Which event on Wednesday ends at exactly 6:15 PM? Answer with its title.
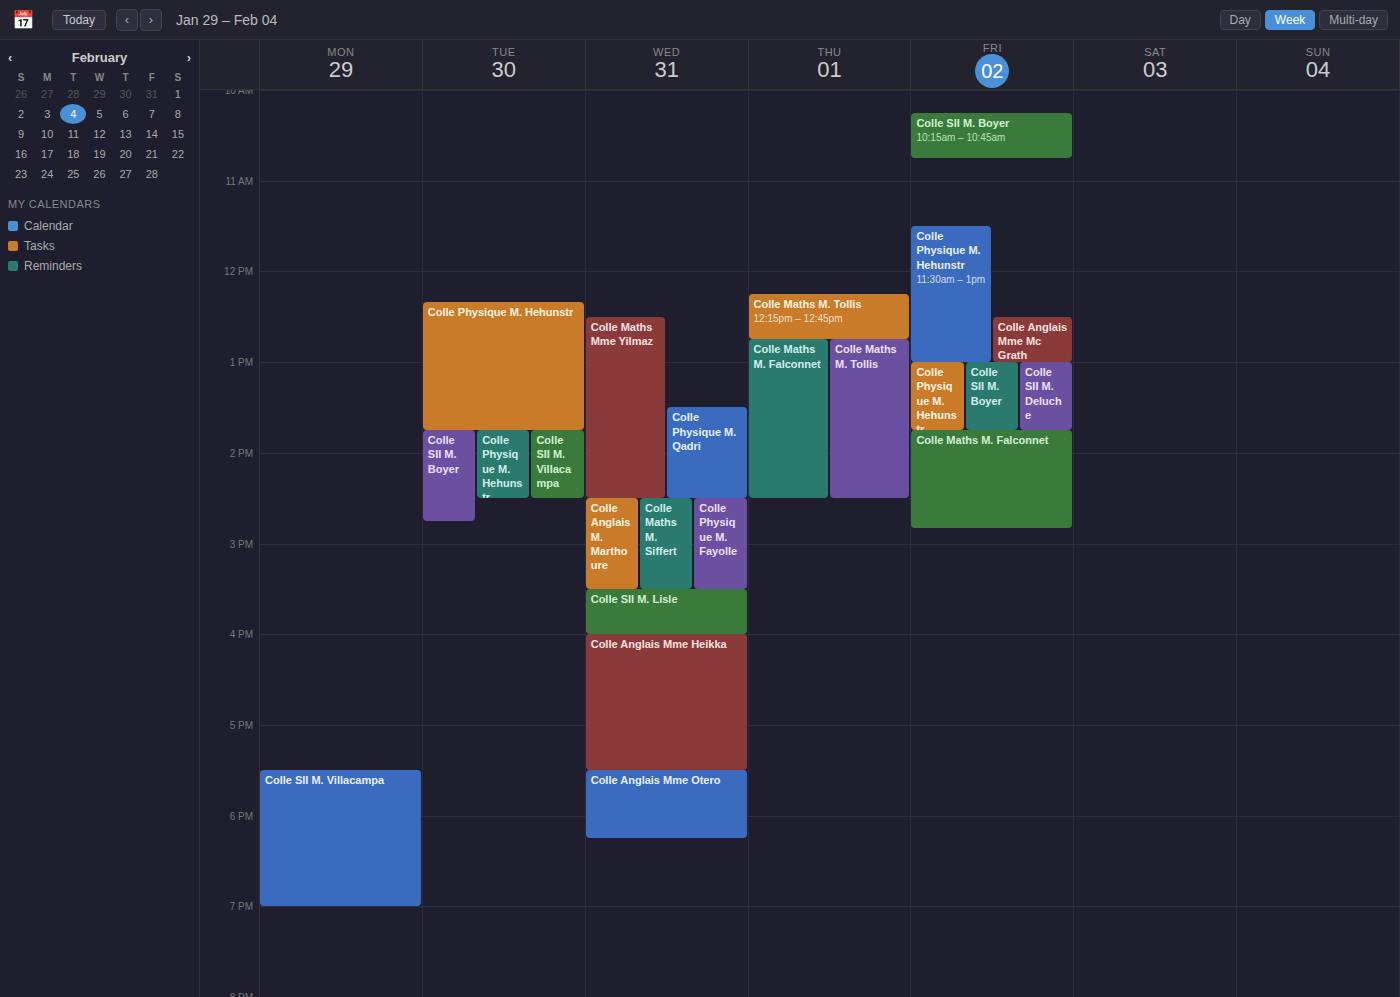
"Colle Anglais Mme Otero"